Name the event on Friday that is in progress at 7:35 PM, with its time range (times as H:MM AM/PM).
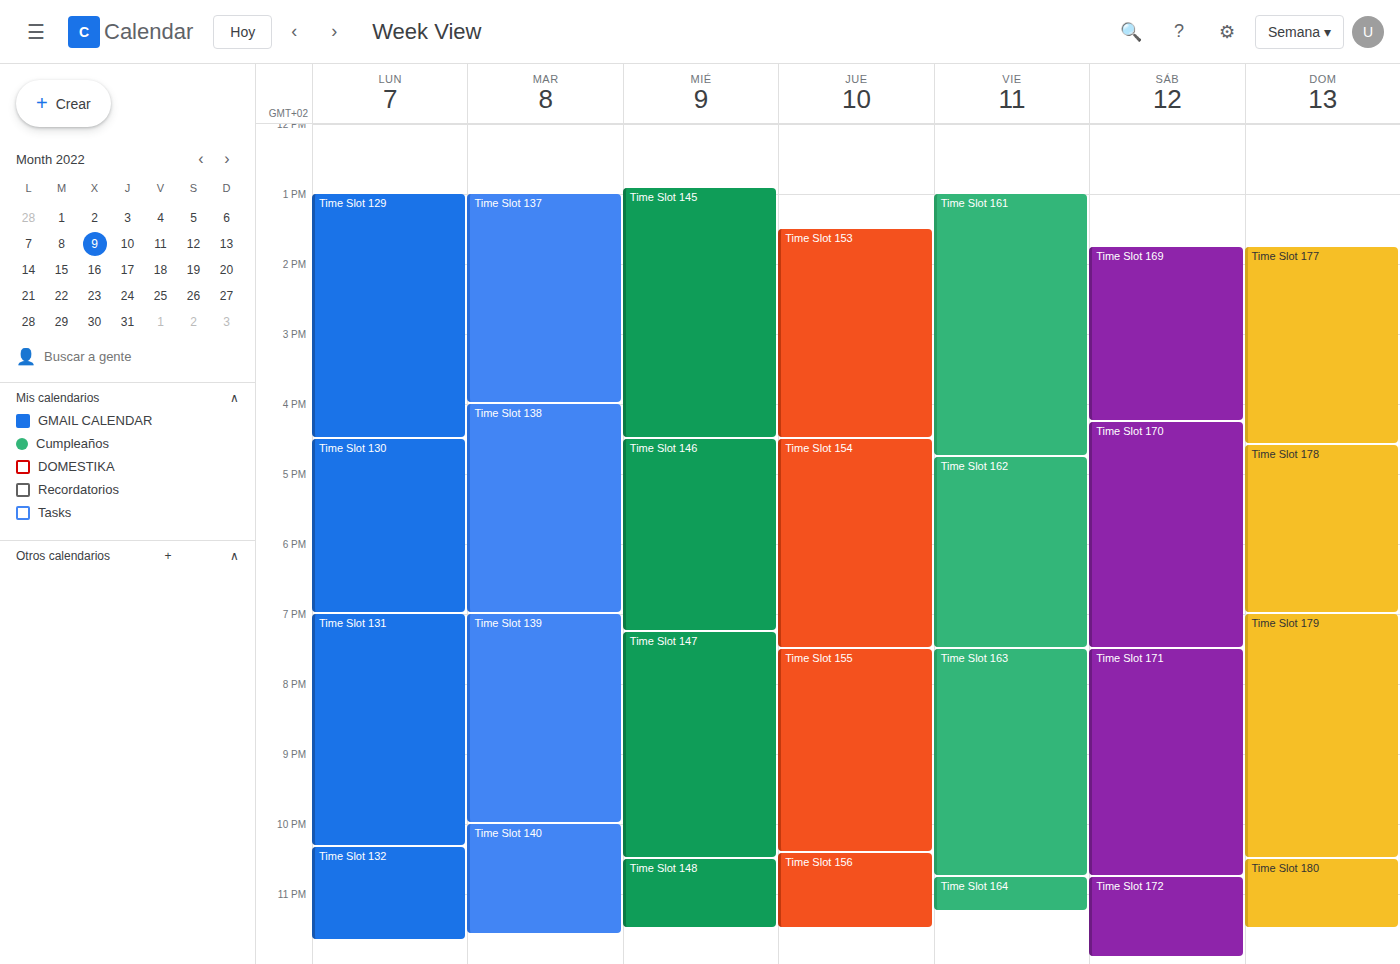
"Time Slot 163", 7:30 PM to 10:45 PM